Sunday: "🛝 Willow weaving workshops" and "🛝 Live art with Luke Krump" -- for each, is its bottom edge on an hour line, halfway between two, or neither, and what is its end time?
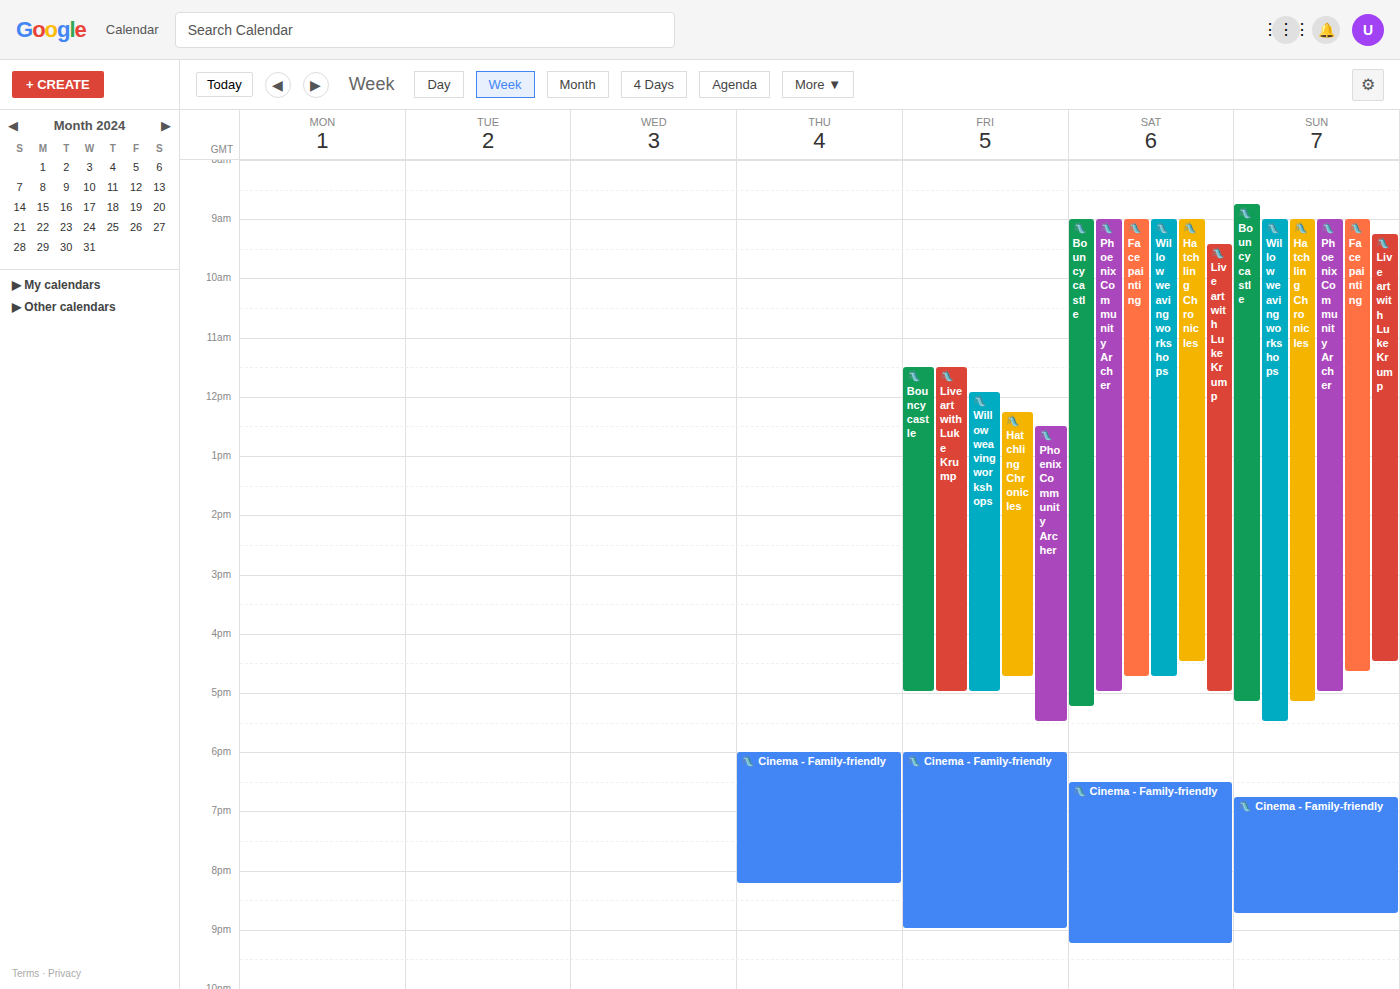
"🛝 Willow weaving workshops": 17:30, halfway between the 17:00 and 18:00 lines. "🛝 Live art with Luke Krump": 16:30, halfway between the 16:00 and 17:00 lines.